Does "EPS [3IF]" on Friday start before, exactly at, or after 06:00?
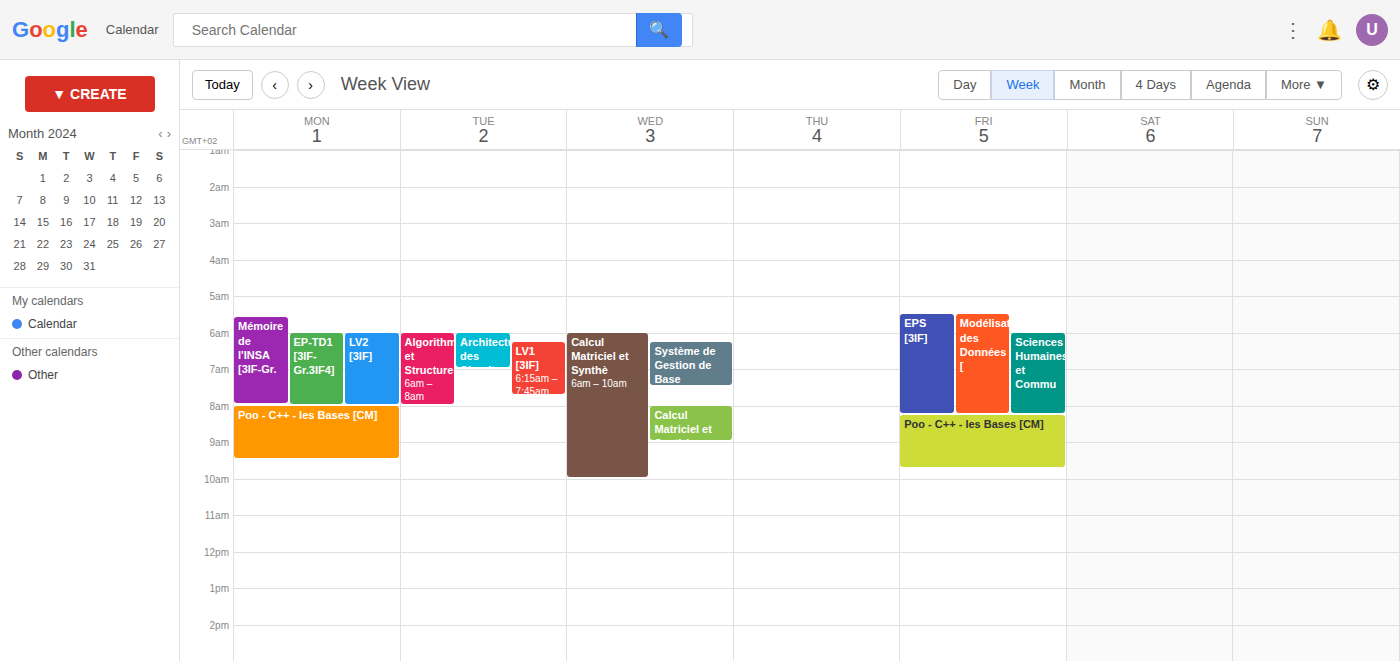
05:30 -- before 06:00, 30 minutes above the 06:00 line.